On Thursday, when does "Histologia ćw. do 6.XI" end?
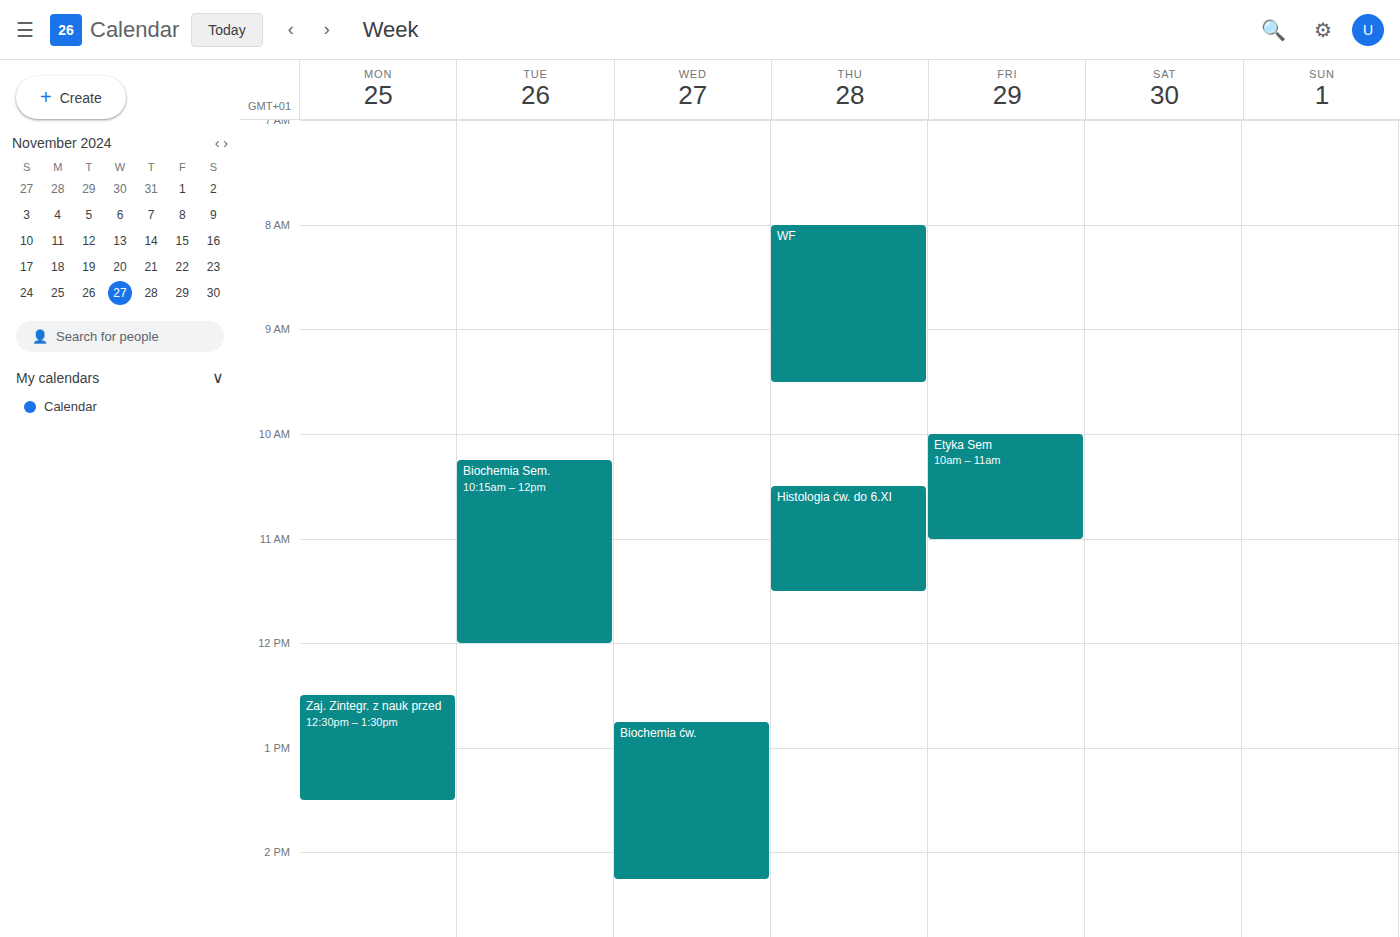
11:30